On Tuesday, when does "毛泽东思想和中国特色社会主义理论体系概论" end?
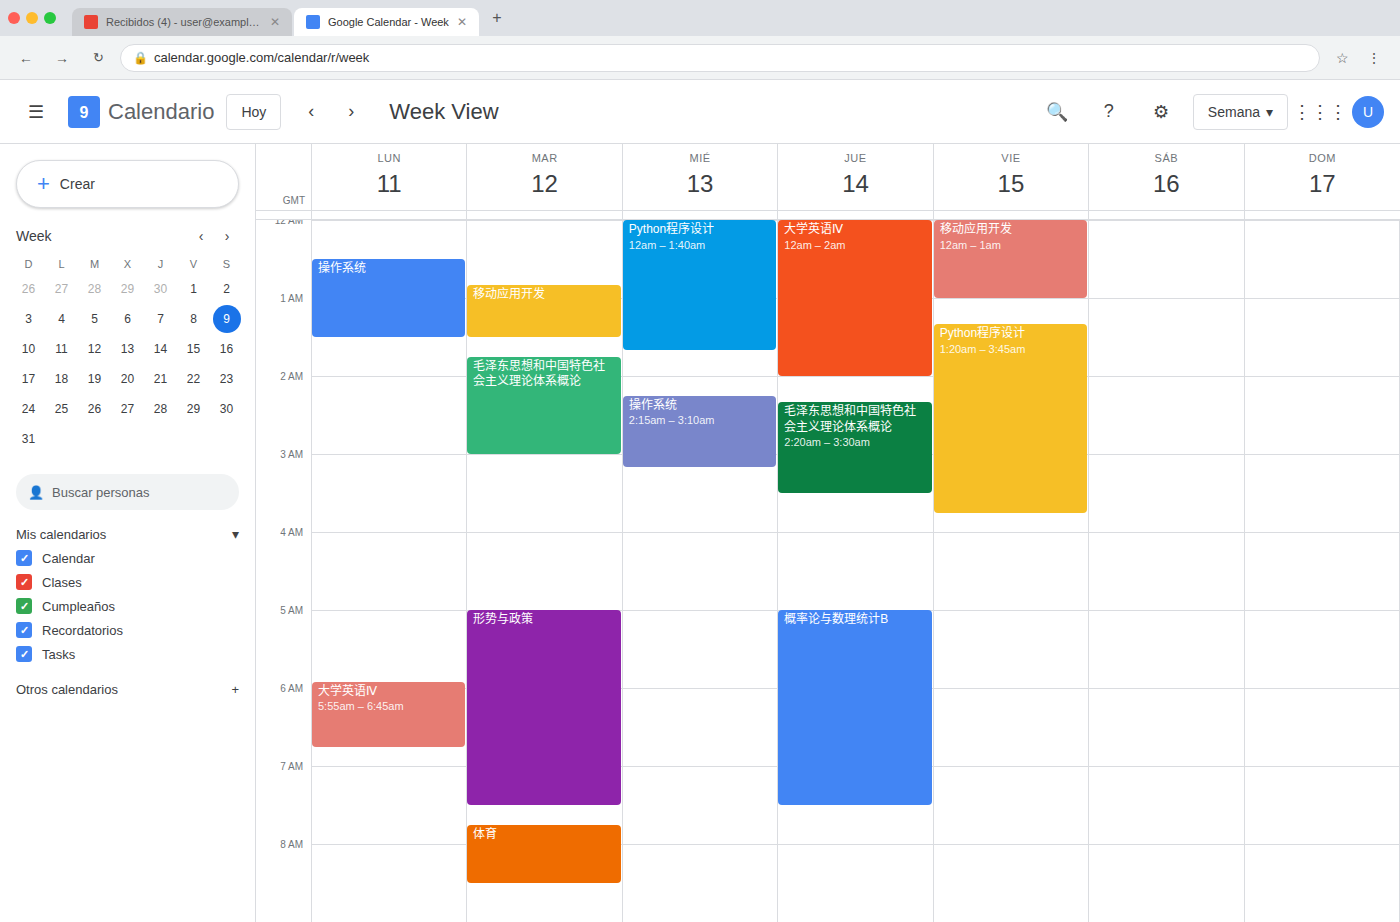
03:00